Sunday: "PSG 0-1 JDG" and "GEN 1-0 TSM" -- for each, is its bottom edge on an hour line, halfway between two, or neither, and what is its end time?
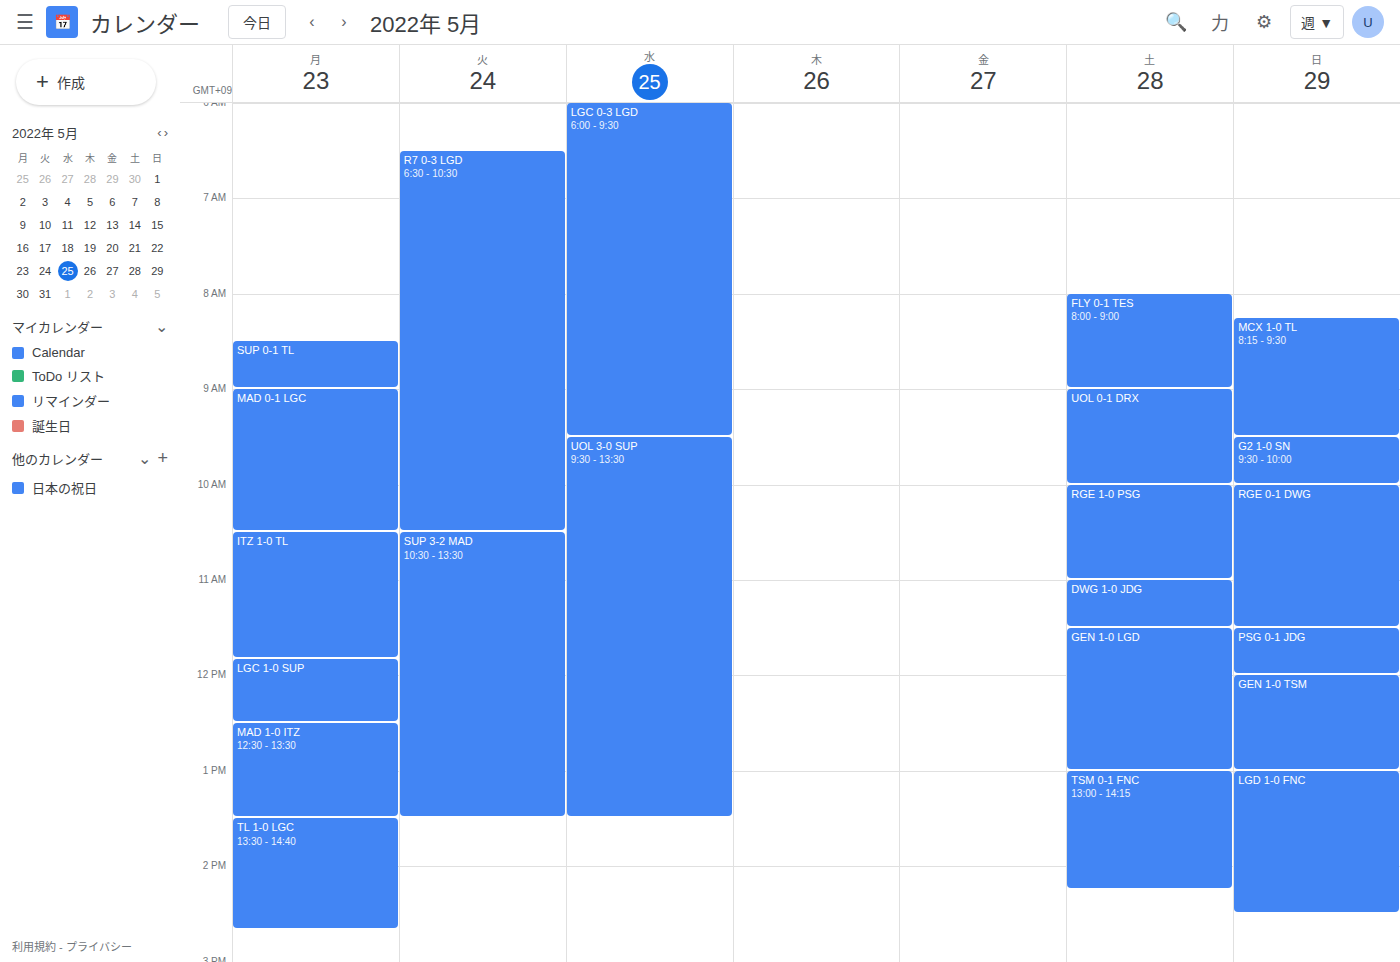
"PSG 0-1 JDG": 12:00, exactly on the 12:00 line. "GEN 1-0 TSM": 13:00, exactly on the 13:00 line.